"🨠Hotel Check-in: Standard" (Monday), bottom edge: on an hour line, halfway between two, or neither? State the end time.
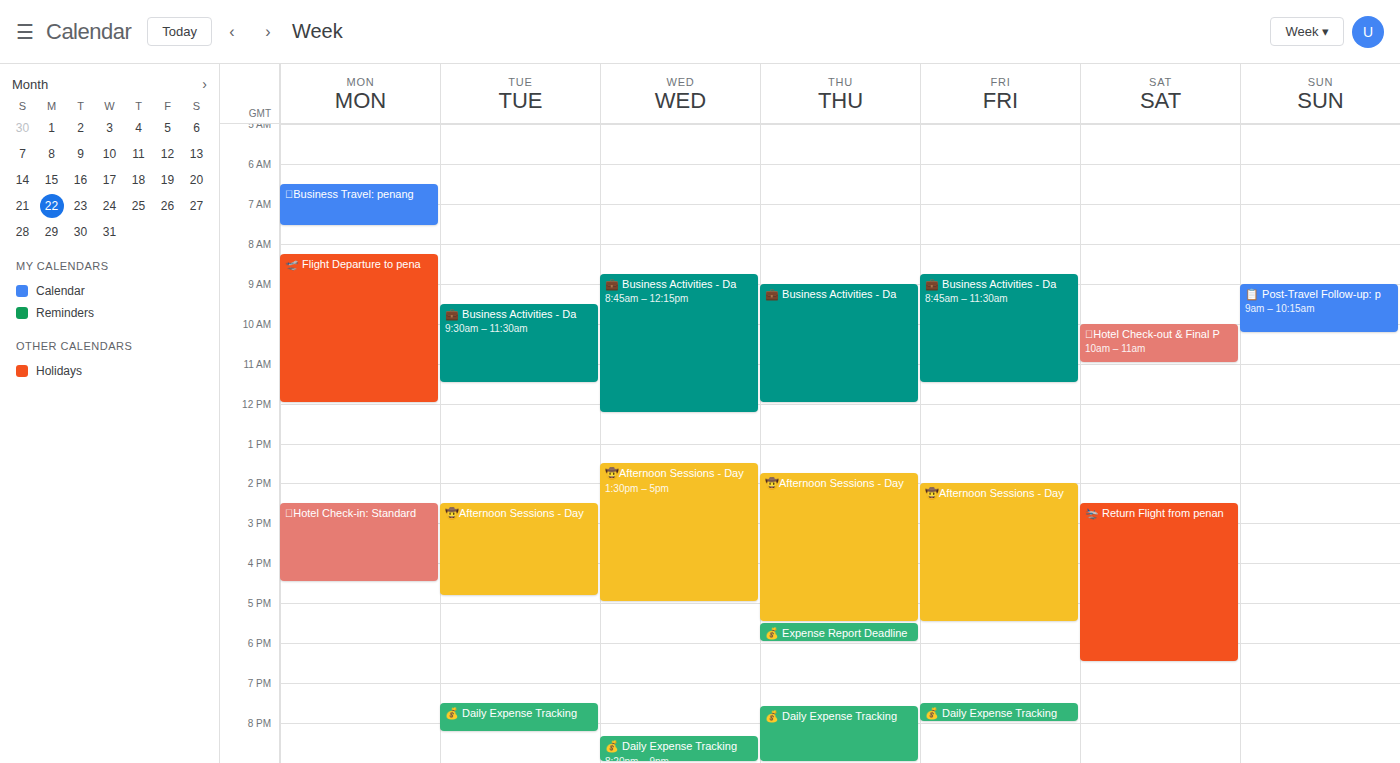
16:30 -- halfway between the 16:00 and 17:00 lines.